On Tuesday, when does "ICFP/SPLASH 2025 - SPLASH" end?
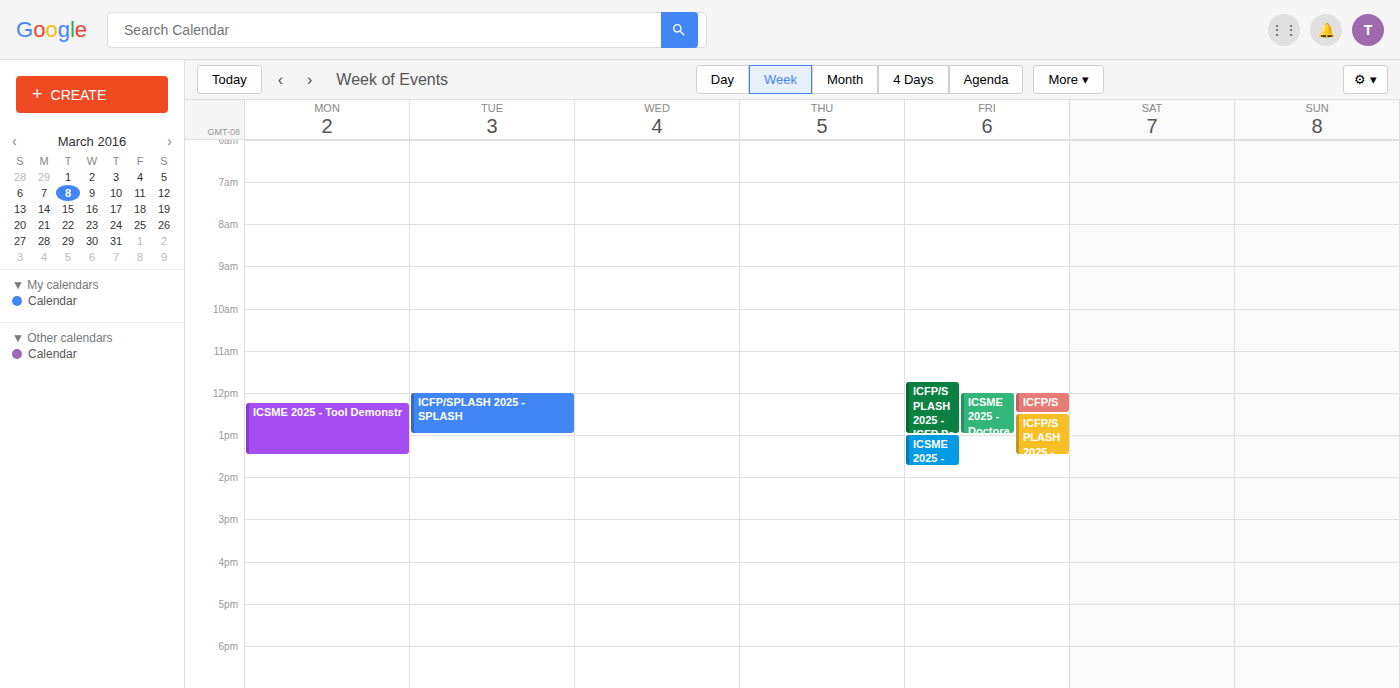
1:00 PM